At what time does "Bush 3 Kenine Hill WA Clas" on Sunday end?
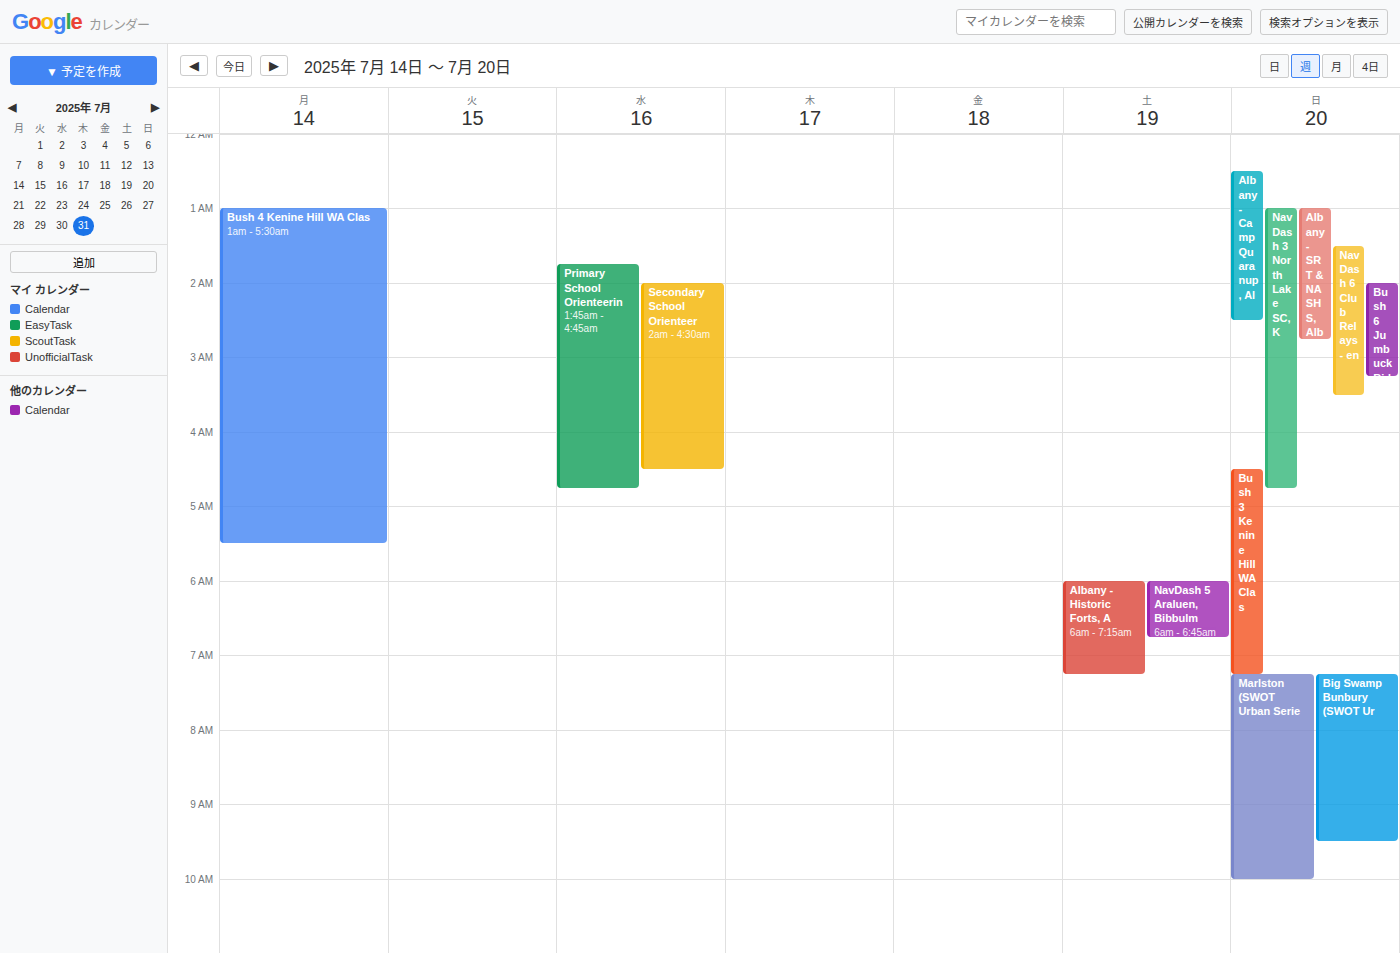
7:15 AM